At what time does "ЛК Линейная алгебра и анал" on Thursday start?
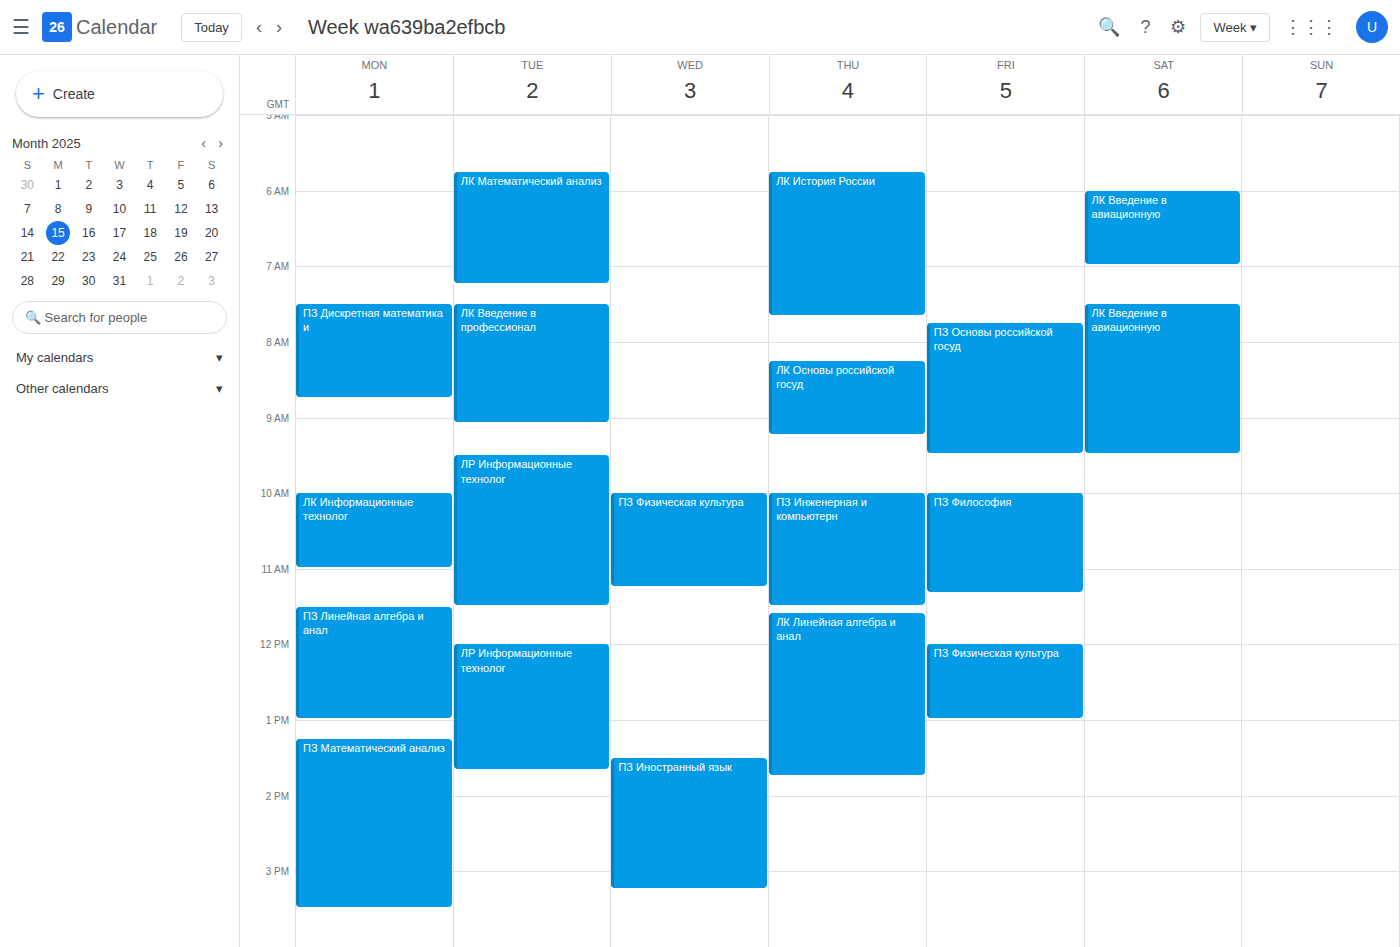
11:35